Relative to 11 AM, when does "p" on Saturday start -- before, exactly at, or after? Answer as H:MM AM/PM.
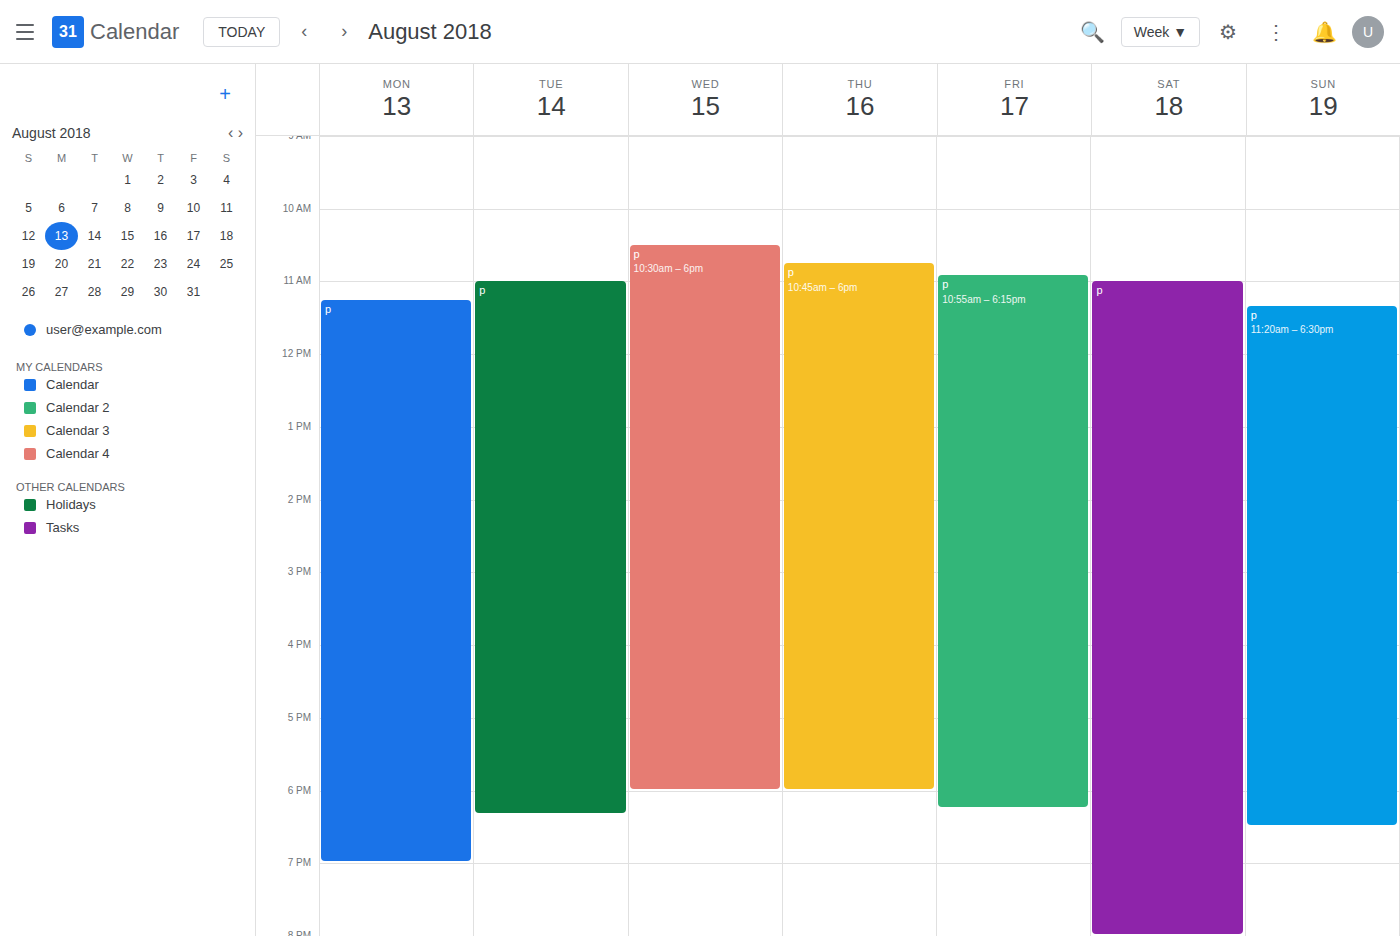
11:00 AM -- exactly at 11 AM, on the 11 AM line.